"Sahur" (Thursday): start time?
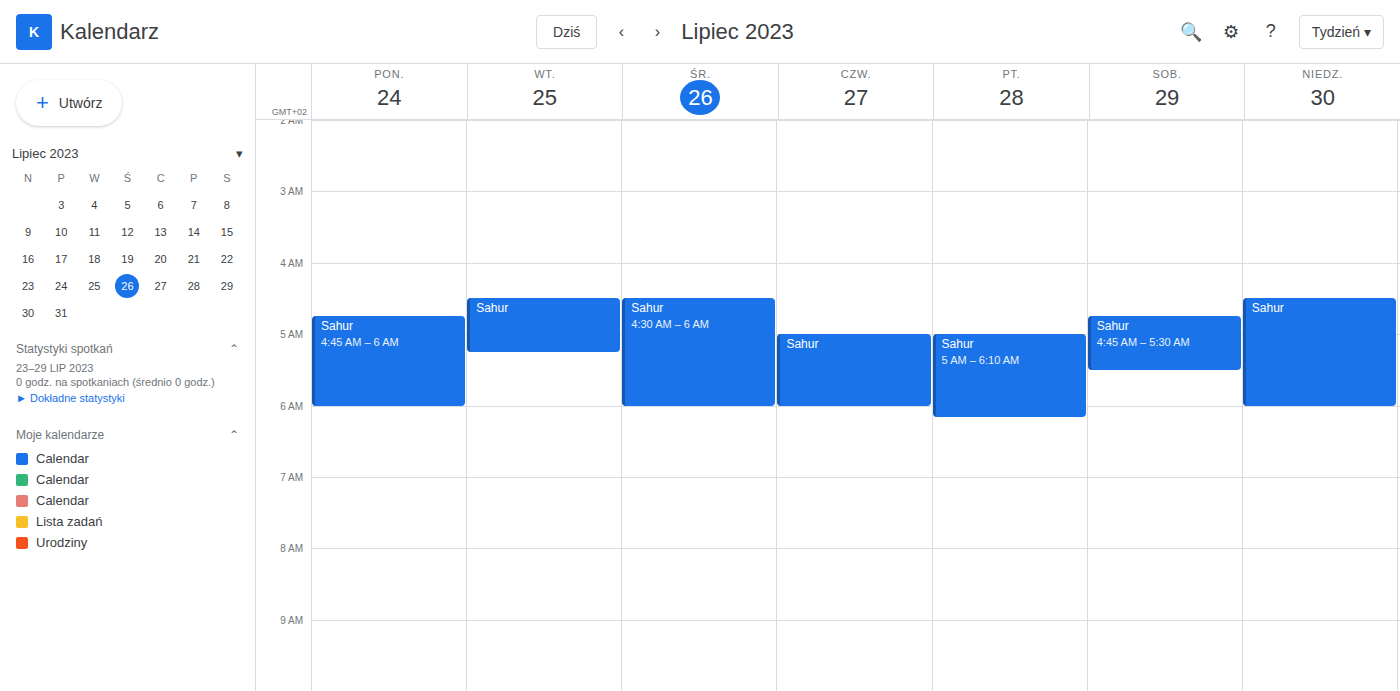
5:00 AM